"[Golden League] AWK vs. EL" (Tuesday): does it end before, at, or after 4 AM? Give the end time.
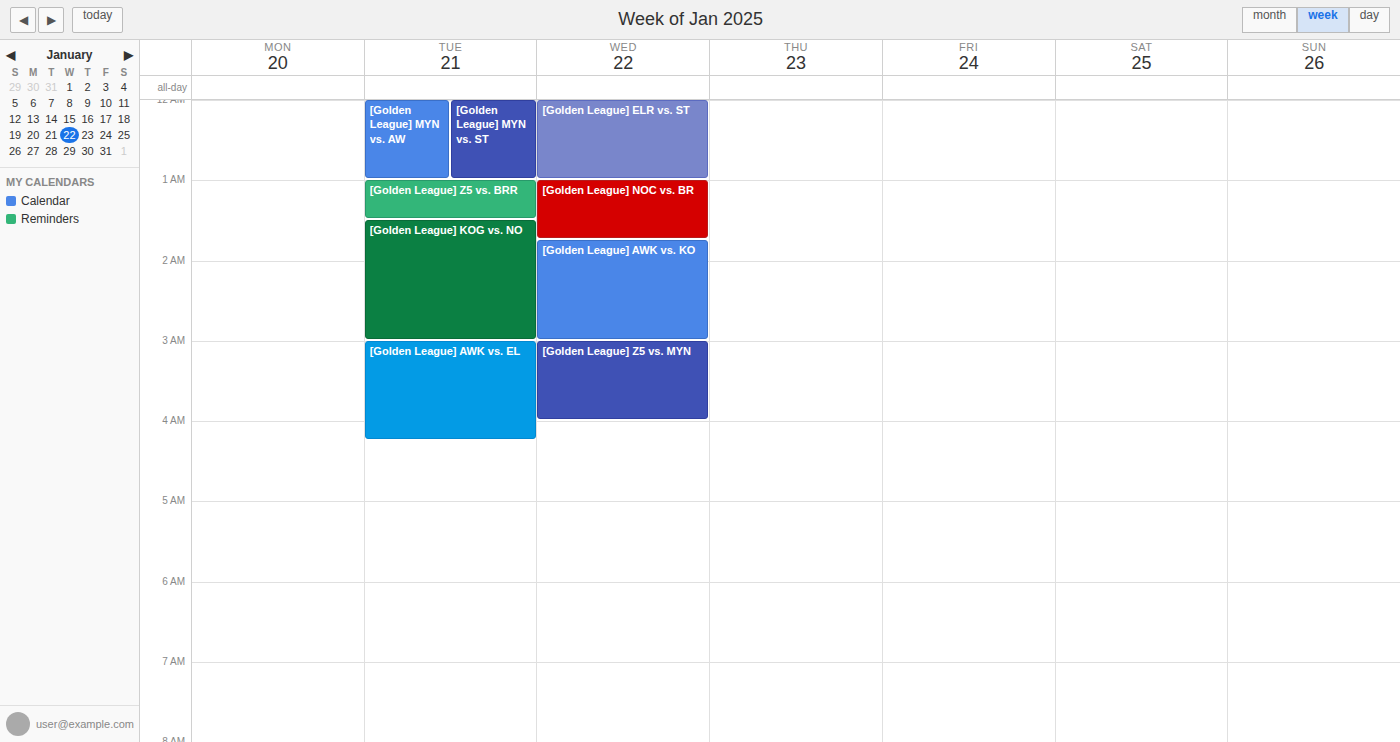
4:15 AM -- after 4 AM, 15 minutes below the 4 AM line.